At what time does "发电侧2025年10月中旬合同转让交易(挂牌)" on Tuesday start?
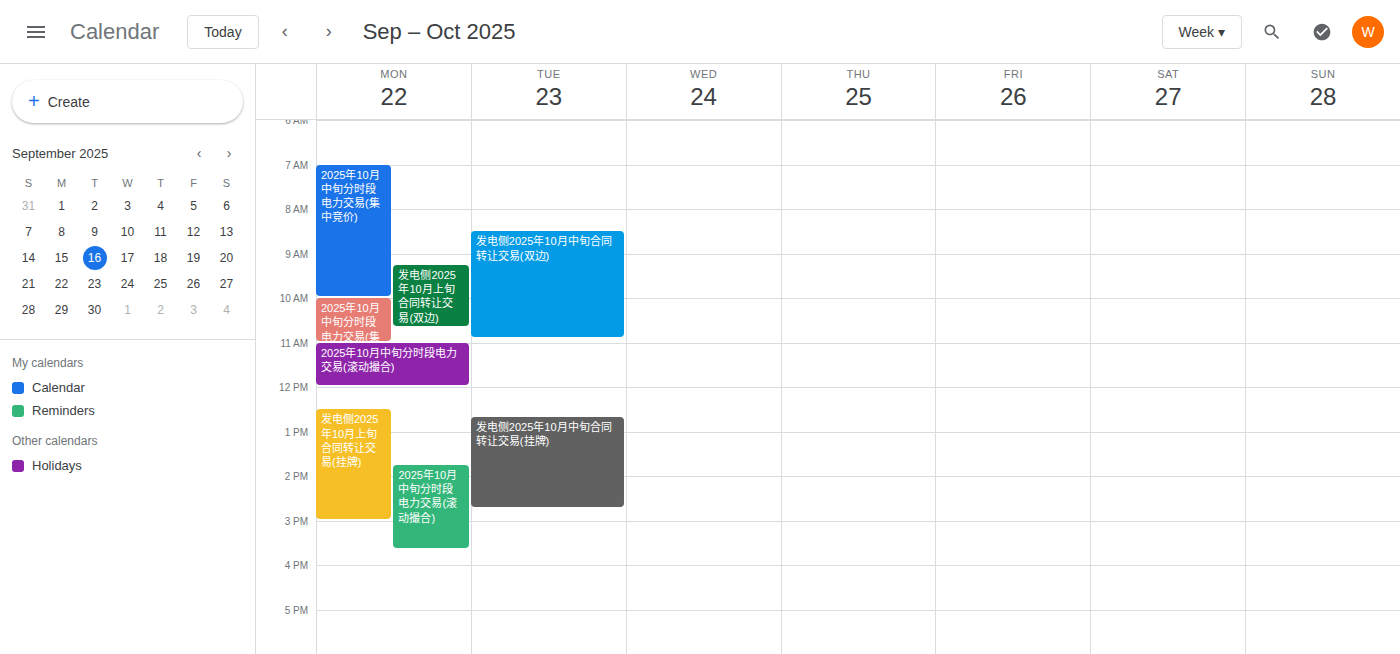
12:40 PM